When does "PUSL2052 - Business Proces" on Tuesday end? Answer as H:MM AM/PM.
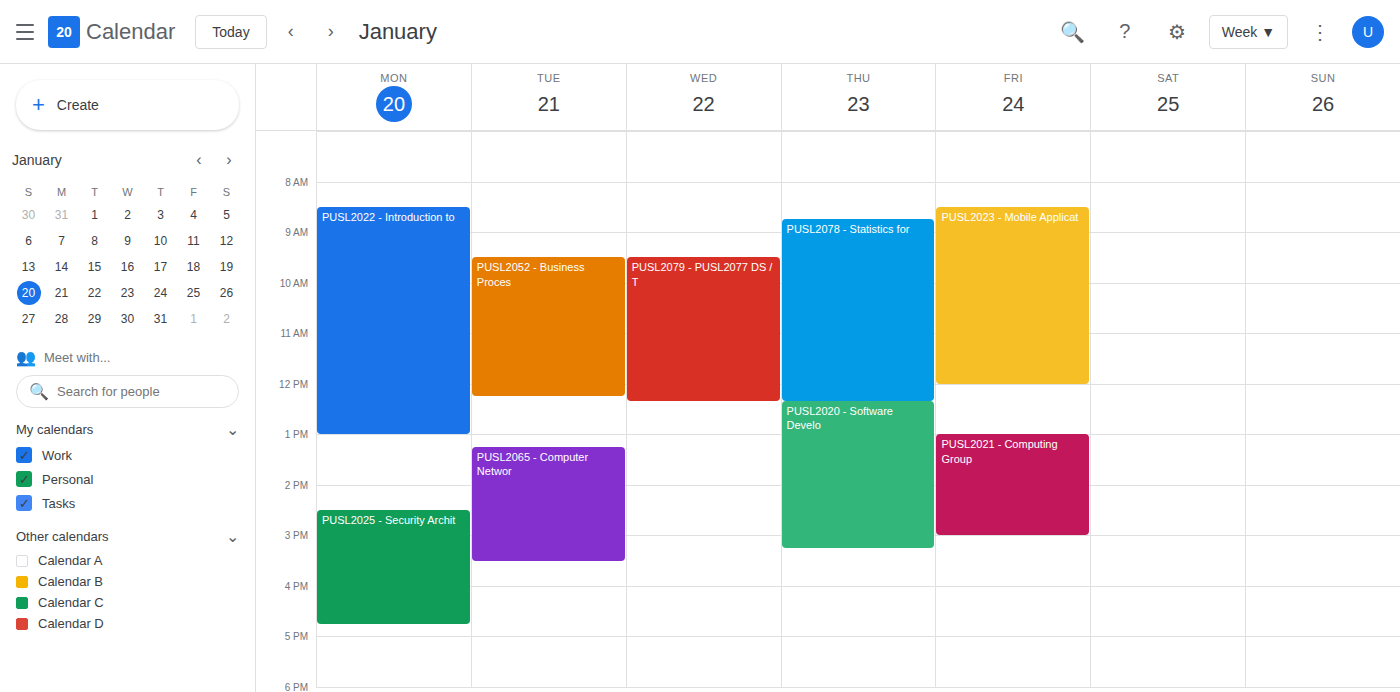
12:15 PM